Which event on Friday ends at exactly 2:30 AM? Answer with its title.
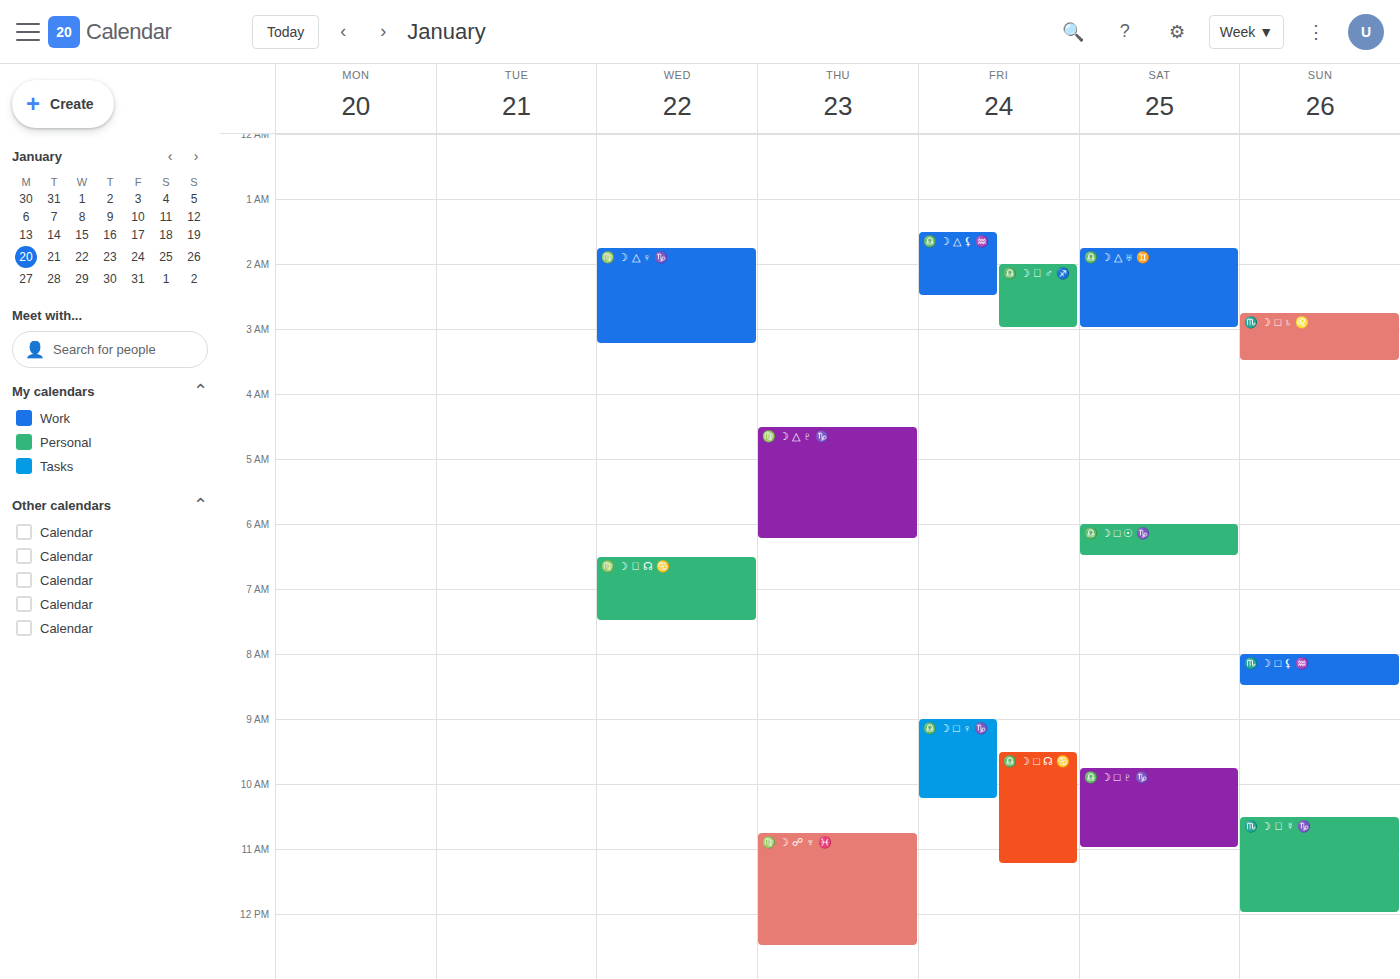
"♎️ ☽ △ ⚸ ♒️"